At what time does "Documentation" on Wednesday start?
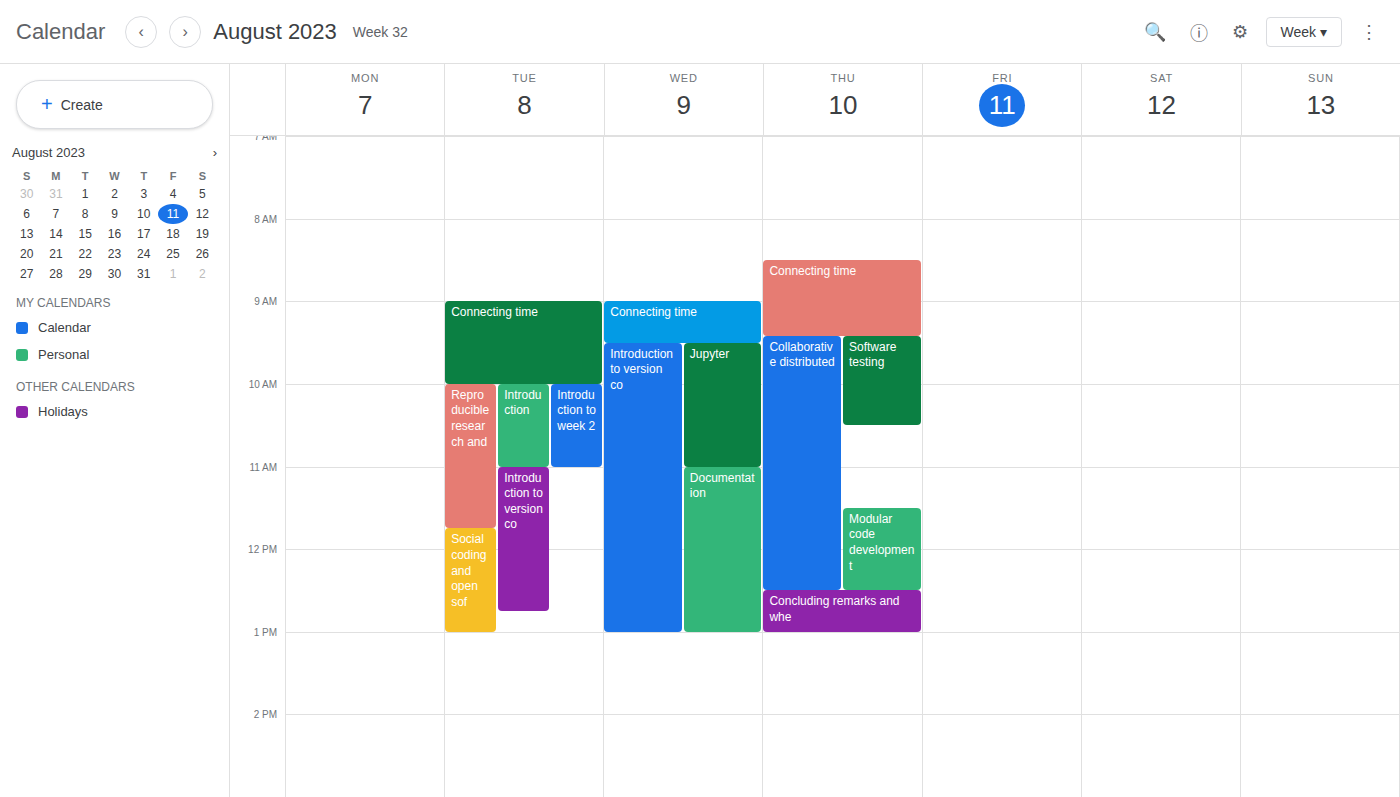
11:00